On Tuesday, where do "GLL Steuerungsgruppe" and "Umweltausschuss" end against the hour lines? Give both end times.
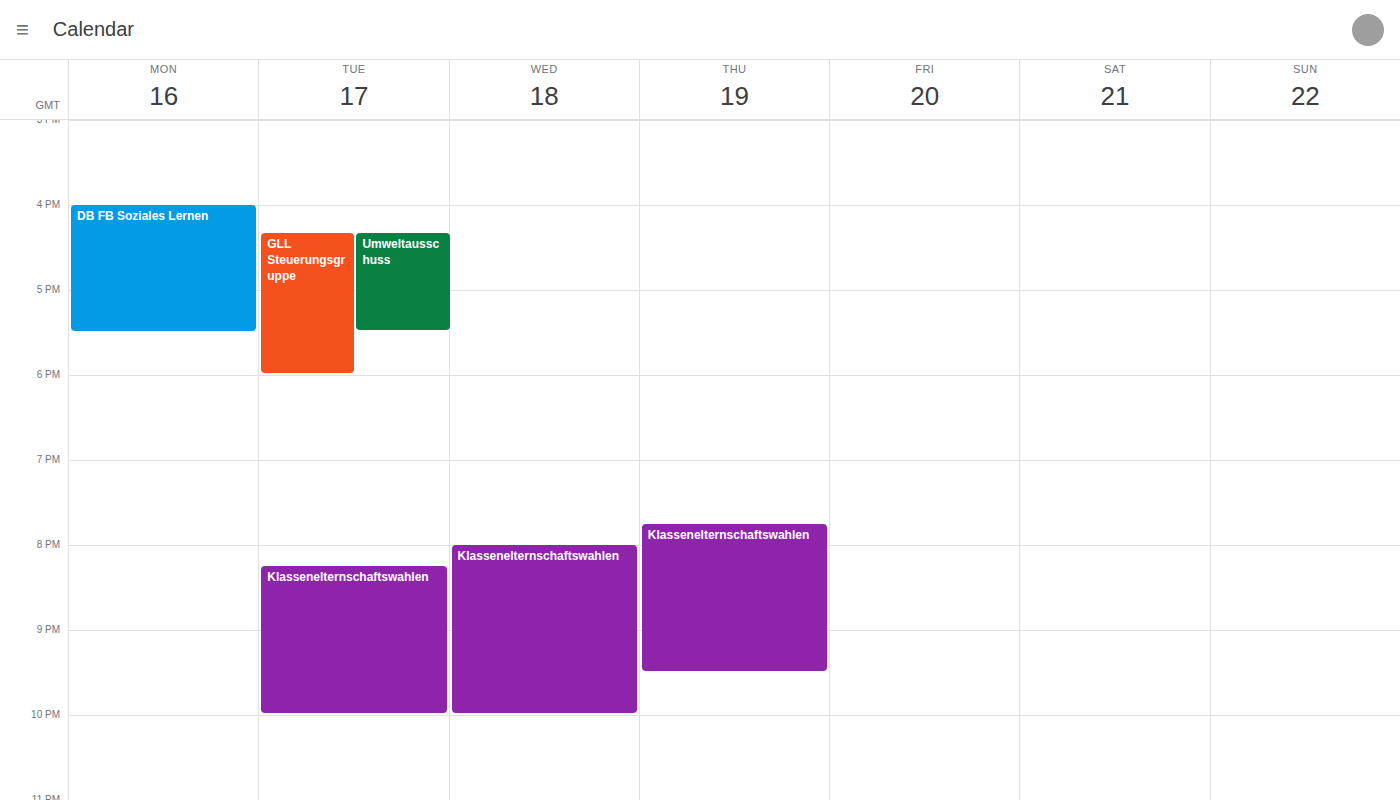
"GLL Steuerungsgruppe": 6:00 PM, exactly on the 6 PM line. "Umweltausschuss": 5:30 PM, halfway between the 5 PM and 6 PM lines.